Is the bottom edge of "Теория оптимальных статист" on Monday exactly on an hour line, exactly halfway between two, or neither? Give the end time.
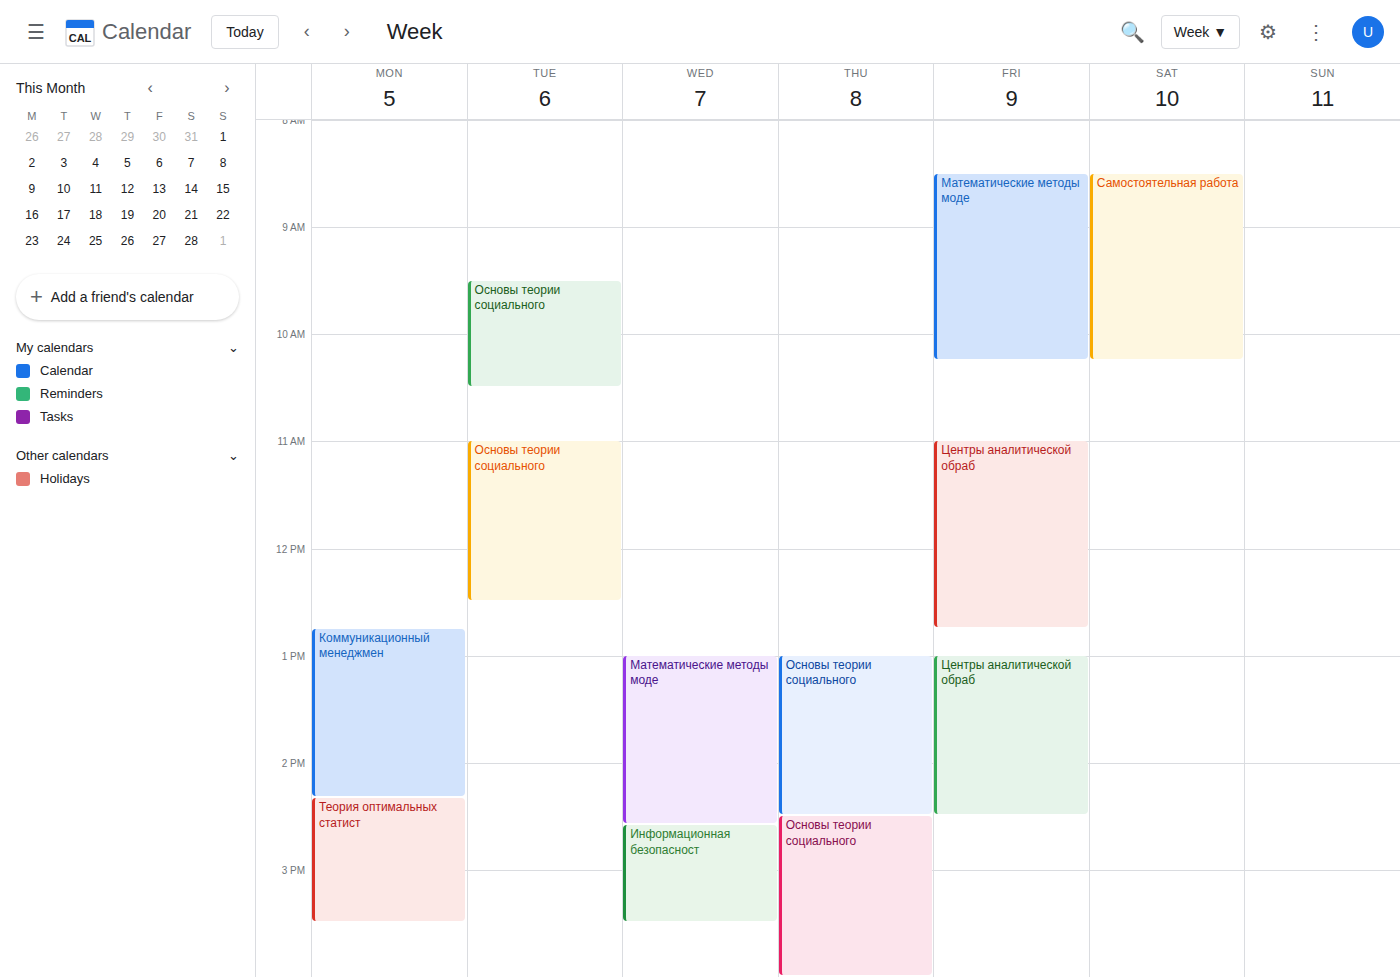
3:30 PM -- halfway between the 3 PM and 4 PM lines.